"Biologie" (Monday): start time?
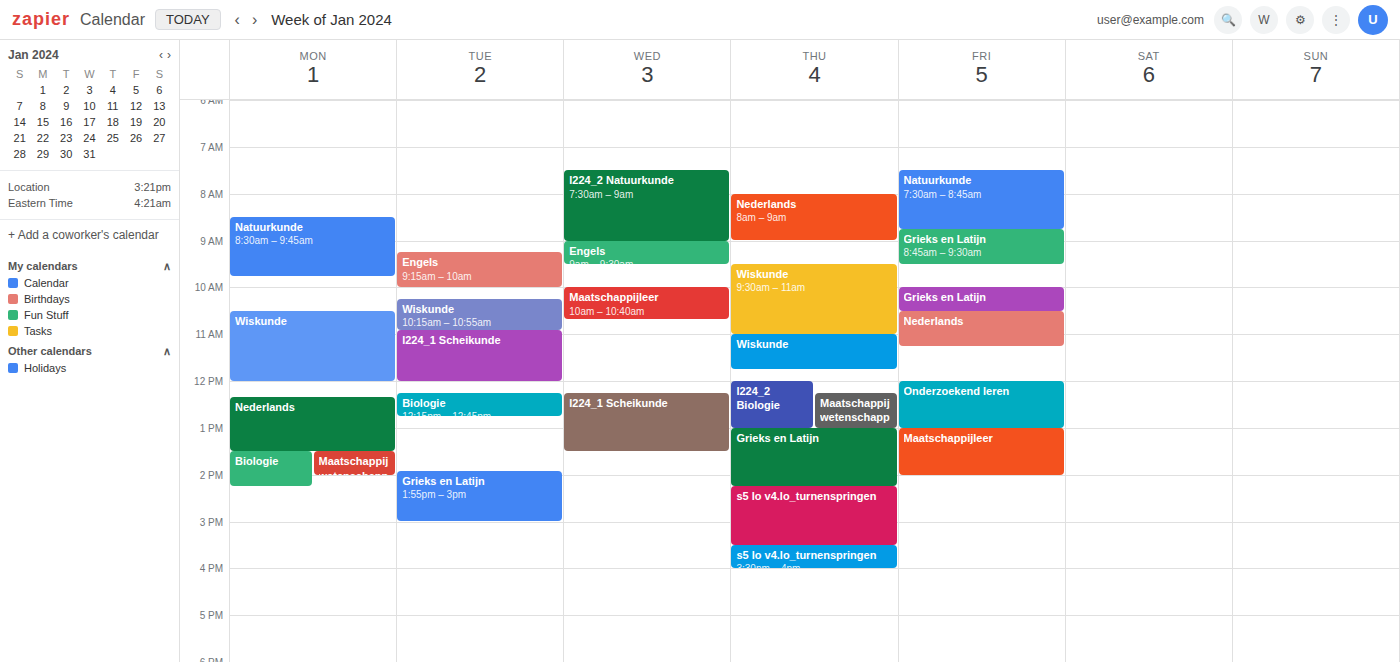
13:30